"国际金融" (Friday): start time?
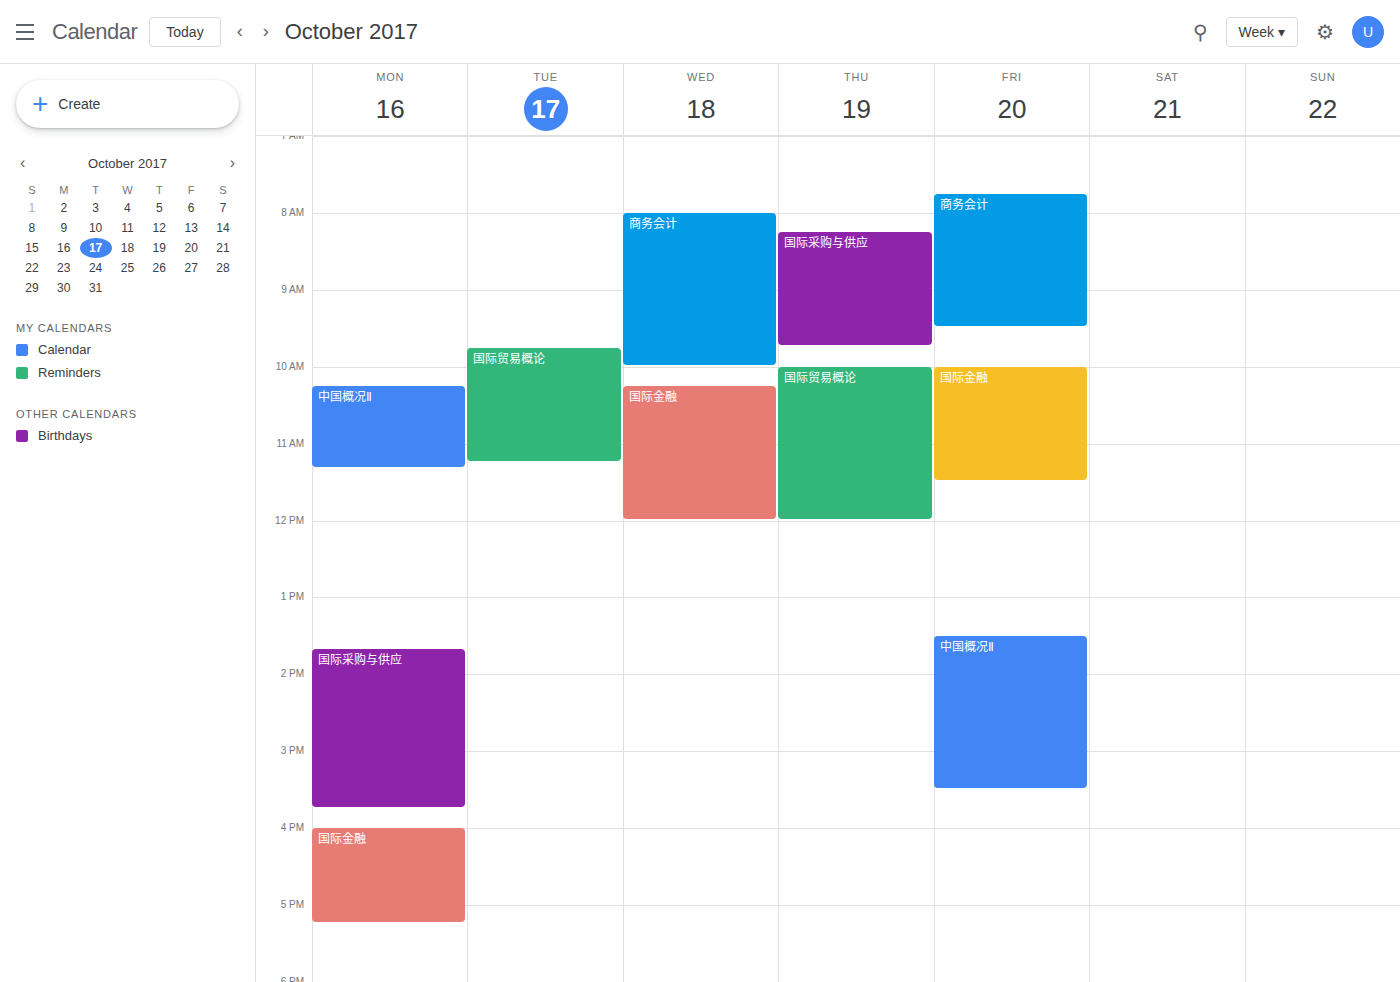
10:00 AM